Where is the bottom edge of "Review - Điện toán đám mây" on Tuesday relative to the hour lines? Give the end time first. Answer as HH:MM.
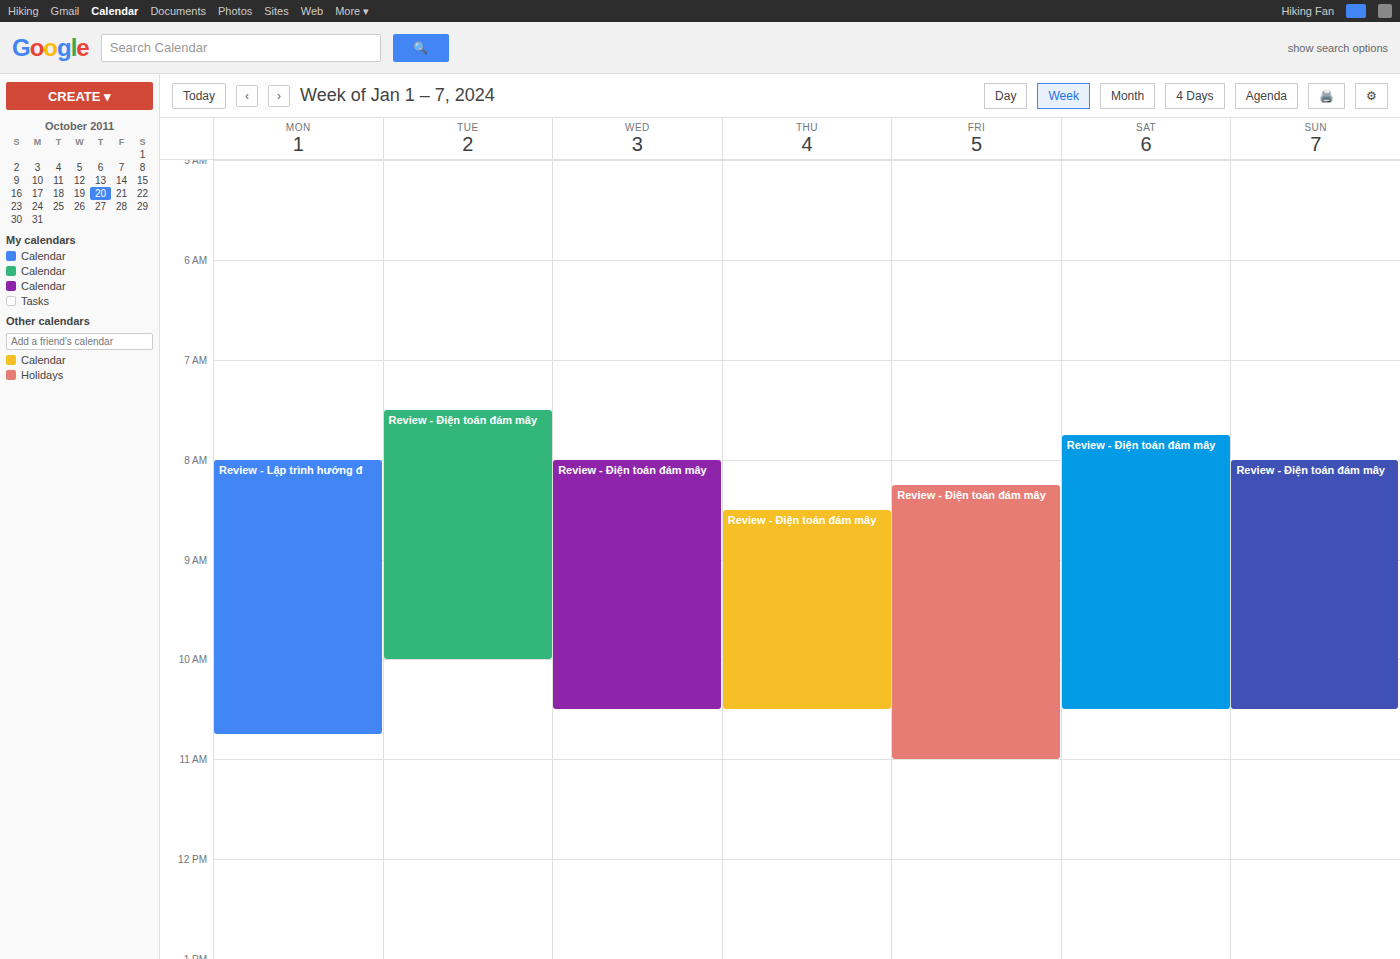
10:00 -- exactly on the 10:00 line.